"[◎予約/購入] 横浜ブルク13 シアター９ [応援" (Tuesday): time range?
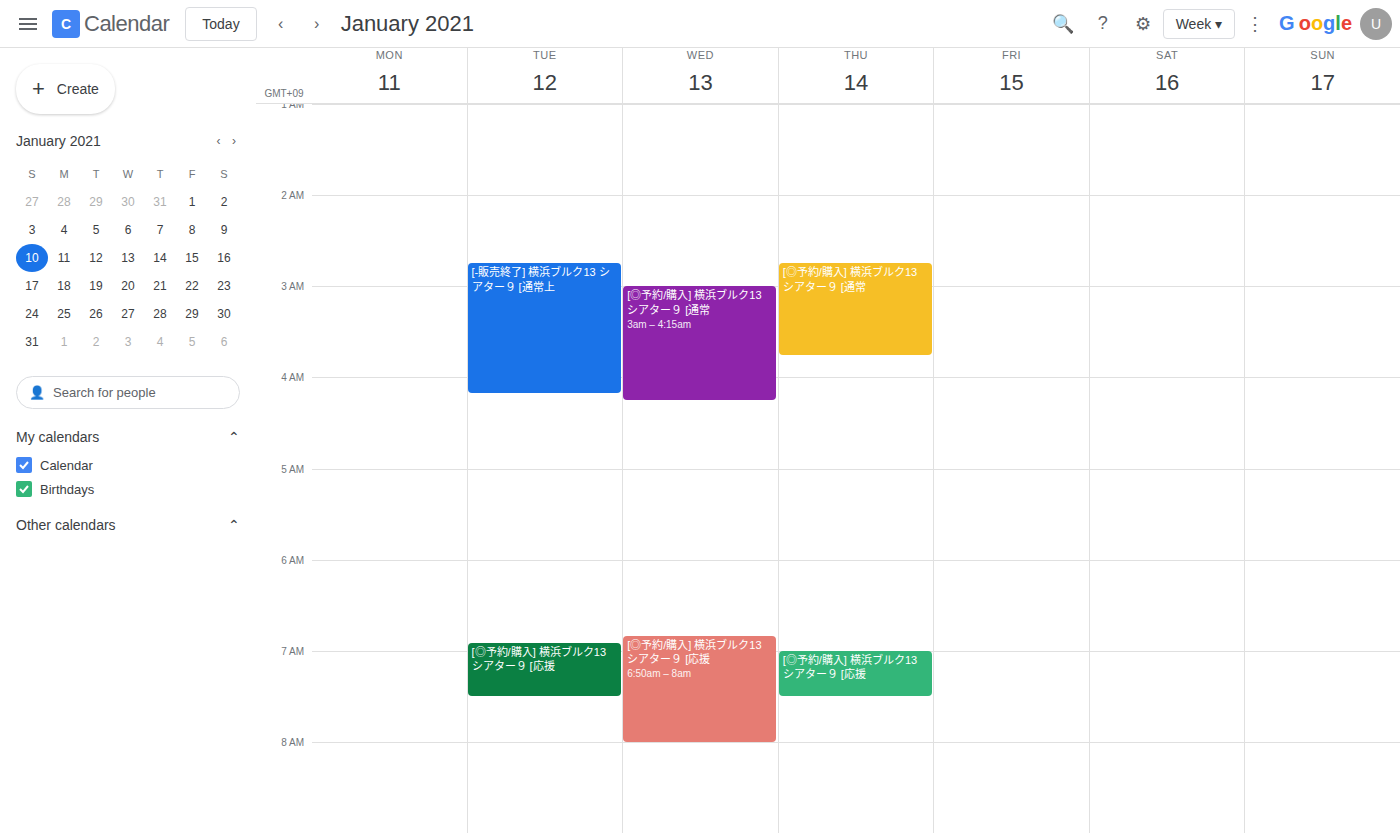
06:55 to 07:30